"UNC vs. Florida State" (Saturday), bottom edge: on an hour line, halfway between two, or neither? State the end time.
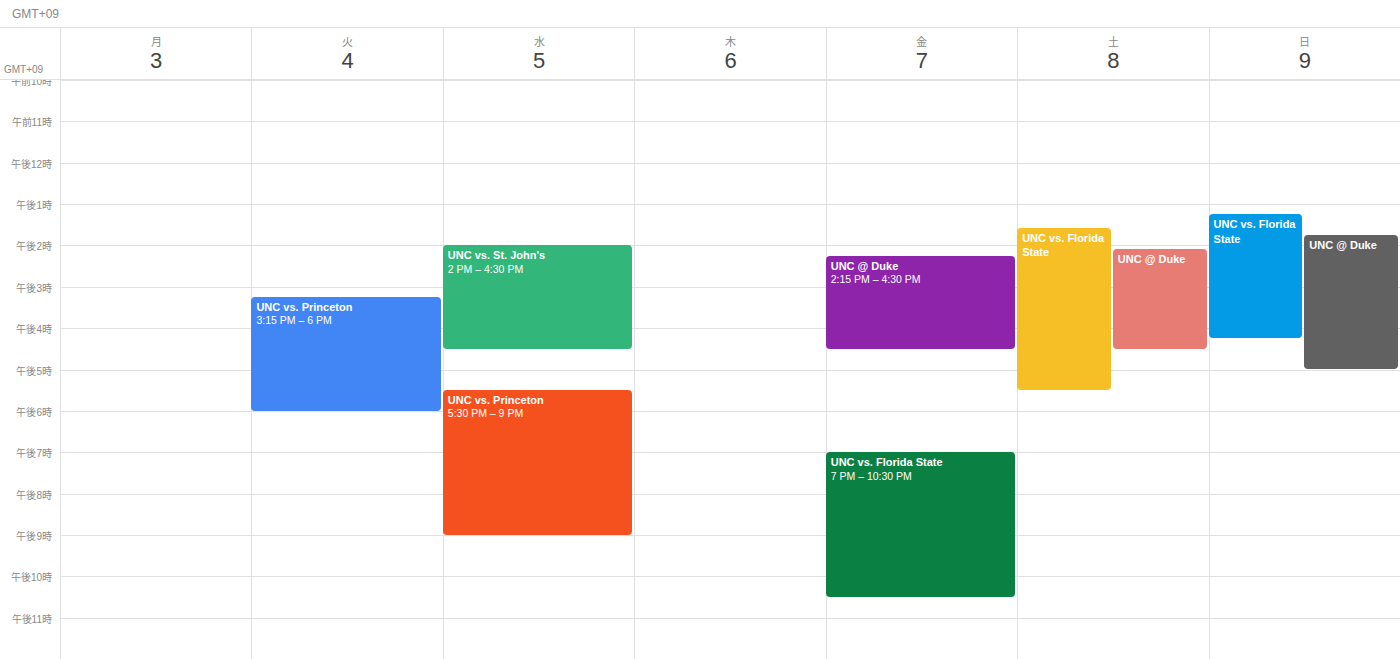
5:30 PM -- halfway between the 5 PM and 6 PM lines.